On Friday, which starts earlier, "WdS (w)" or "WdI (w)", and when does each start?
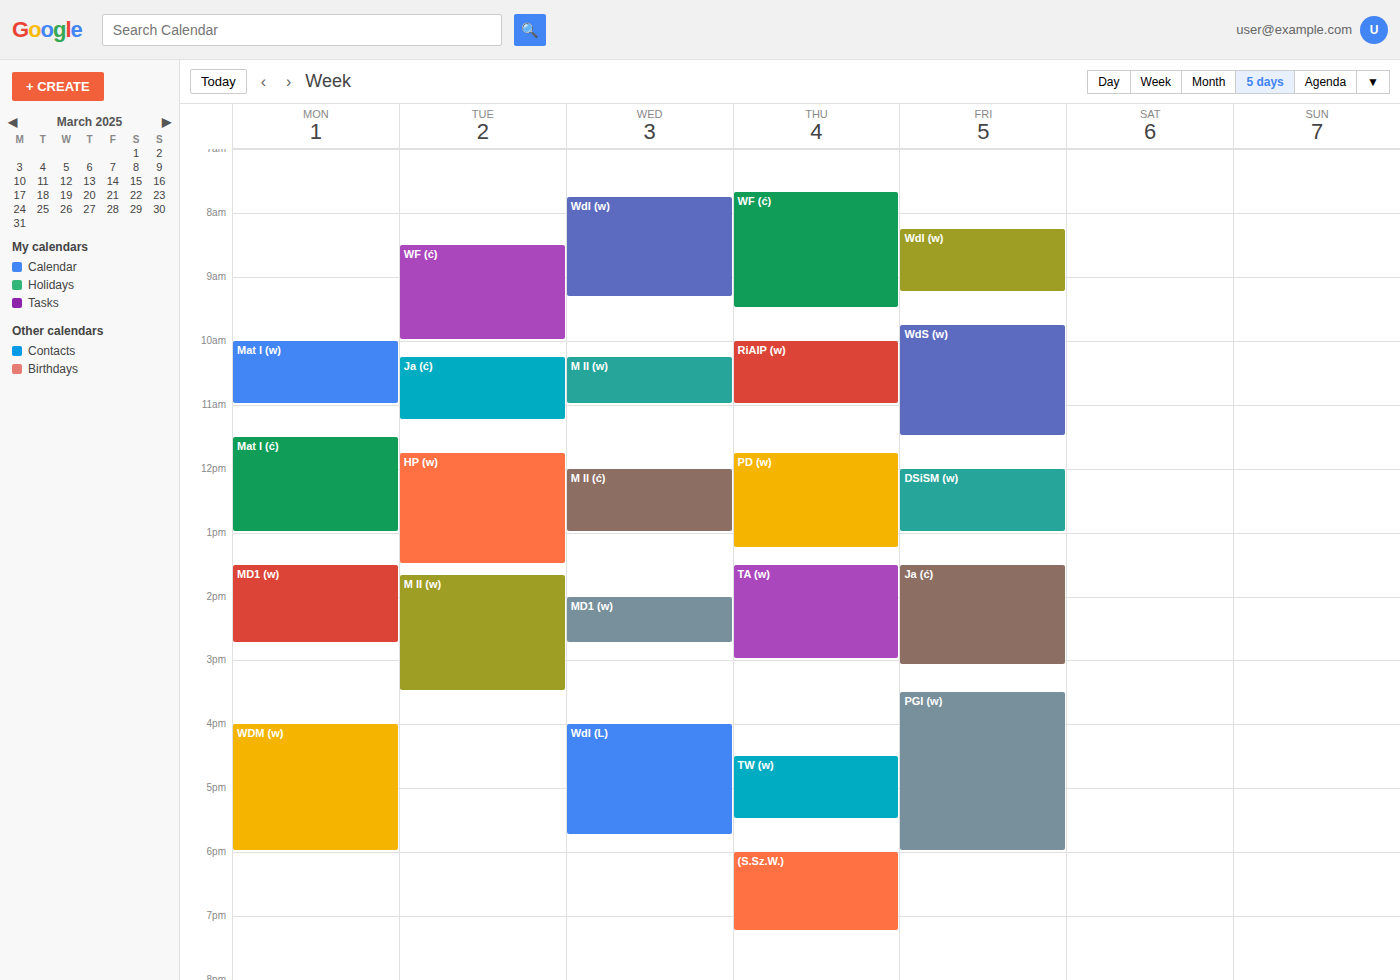
"WdI (w)" 8:15 AM; "WdS (w)" 9:45 AM.